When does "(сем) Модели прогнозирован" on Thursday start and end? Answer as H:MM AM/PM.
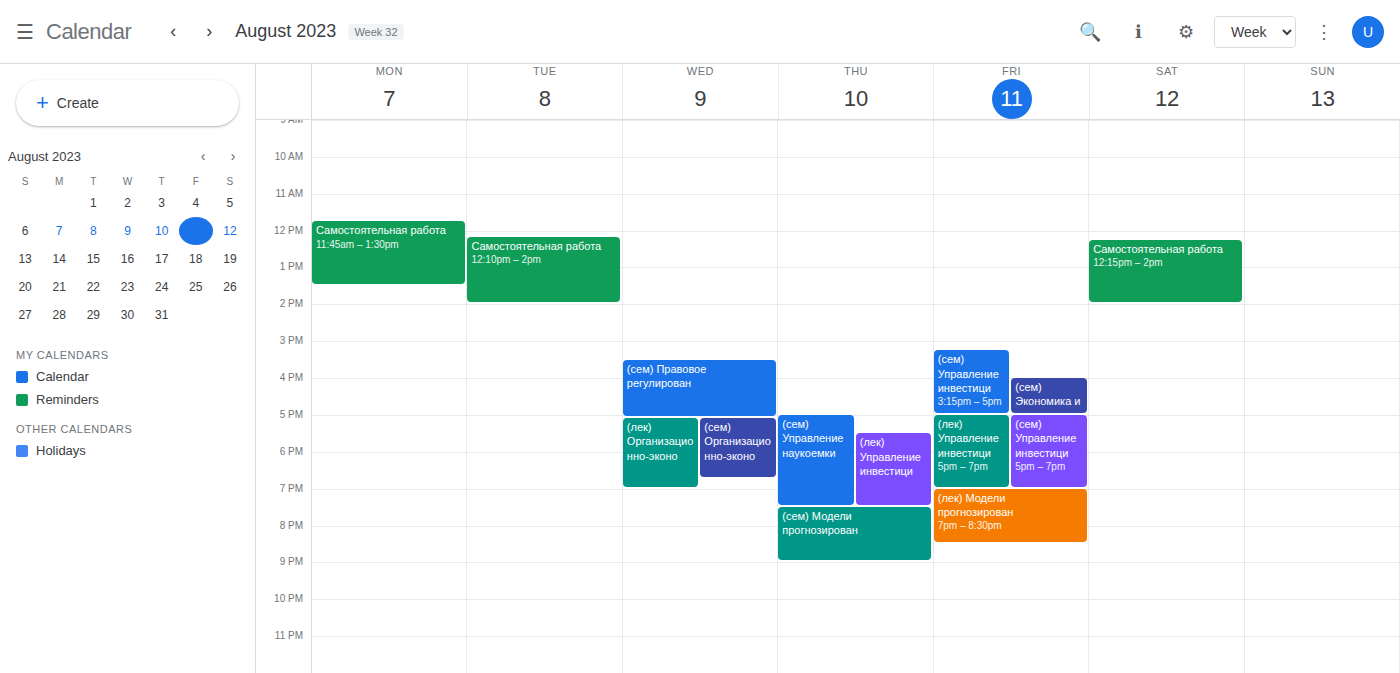
7:30 PM to 9:00 PM